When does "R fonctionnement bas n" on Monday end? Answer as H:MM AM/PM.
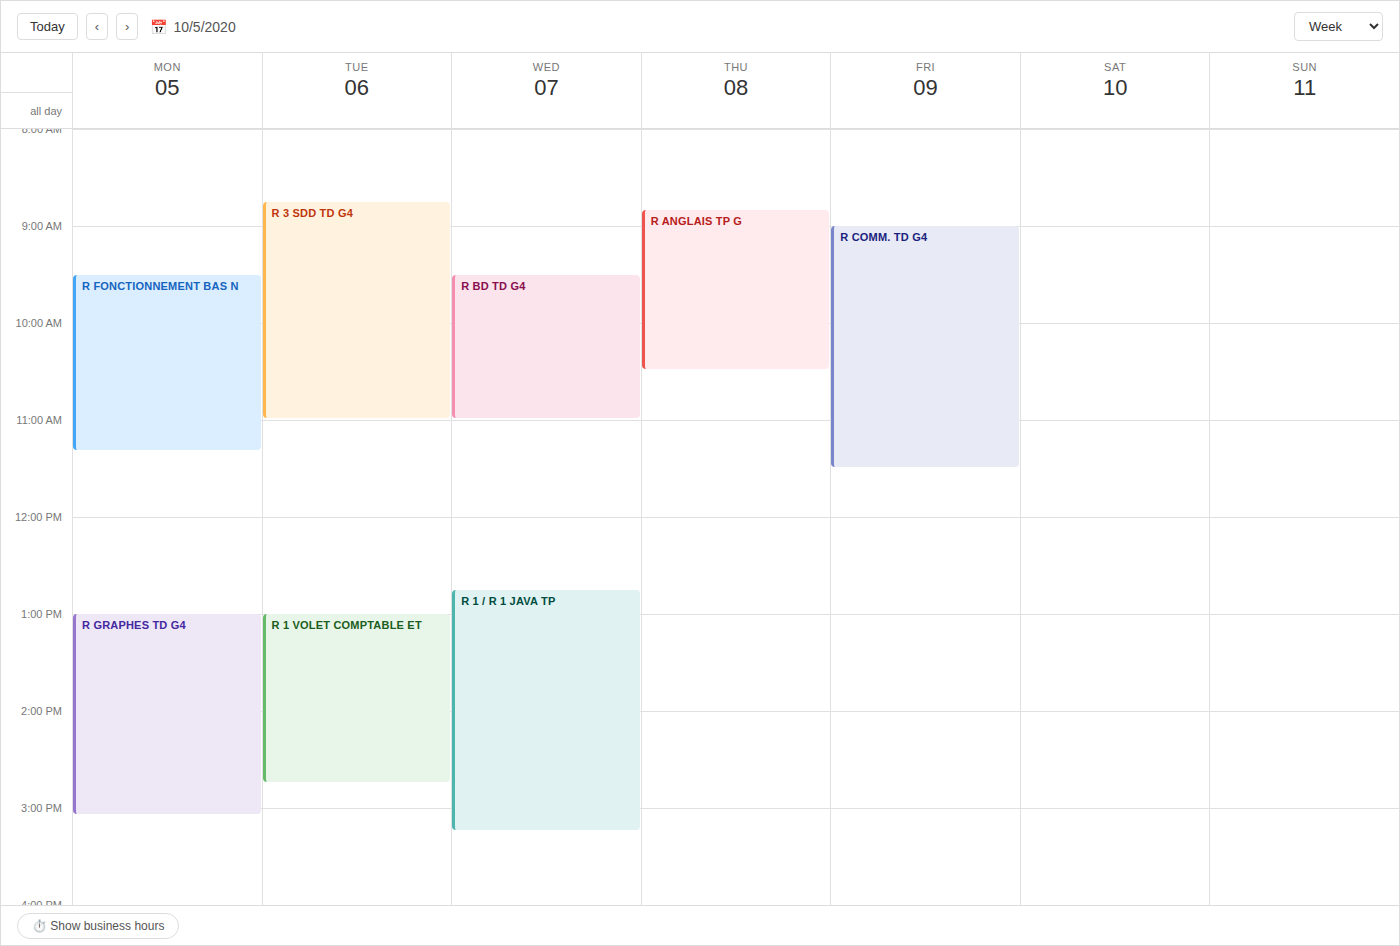
11:20 AM